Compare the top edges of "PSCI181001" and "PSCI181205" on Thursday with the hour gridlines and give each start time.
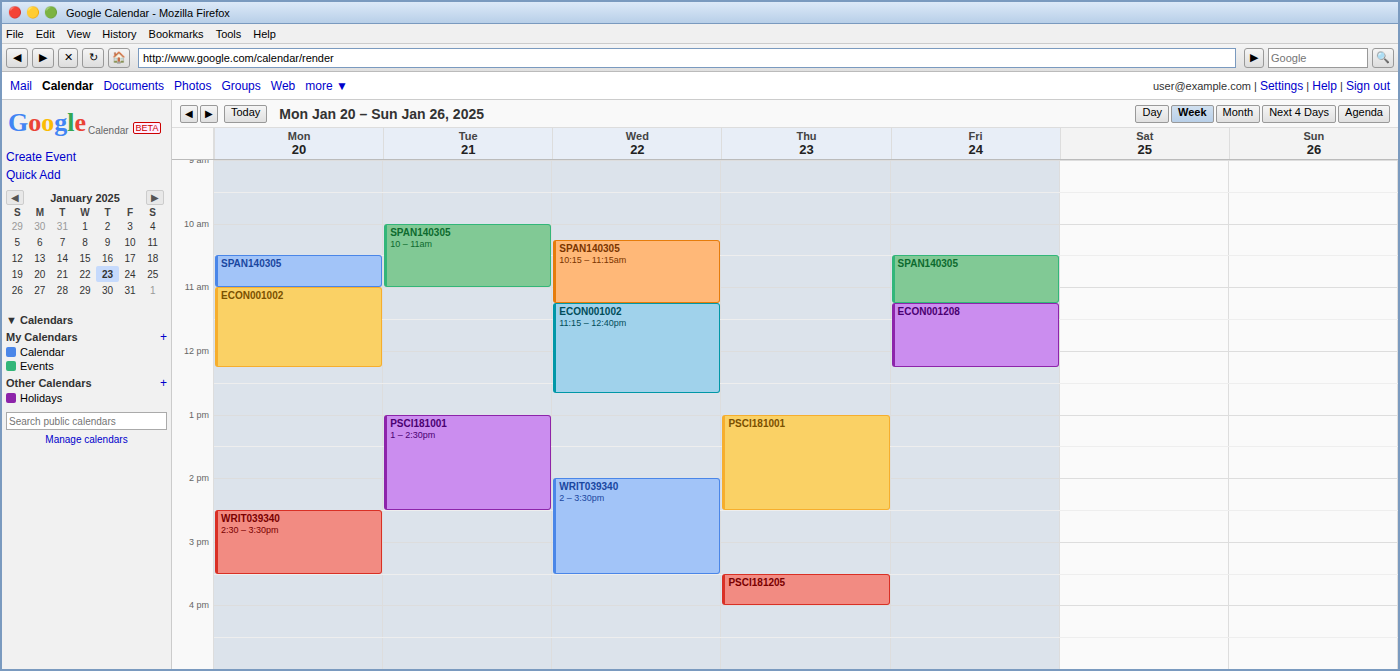
"PSCI181001": 1:00 PM, exactly on the 1 PM line. "PSCI181205": 3:30 PM, halfway between the 3 PM and 4 PM lines.